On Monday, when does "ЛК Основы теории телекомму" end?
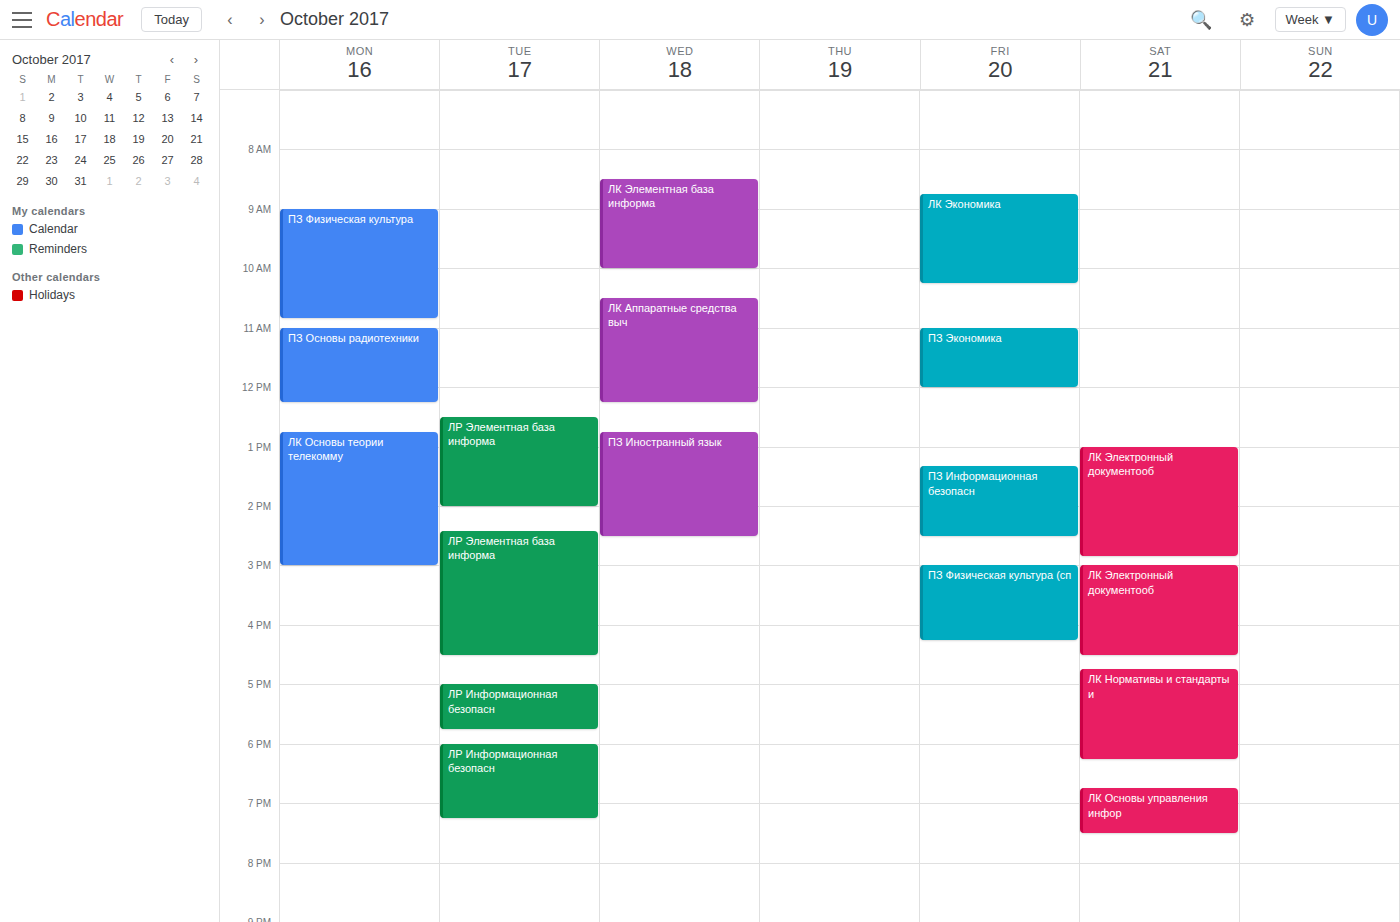
3:00 PM